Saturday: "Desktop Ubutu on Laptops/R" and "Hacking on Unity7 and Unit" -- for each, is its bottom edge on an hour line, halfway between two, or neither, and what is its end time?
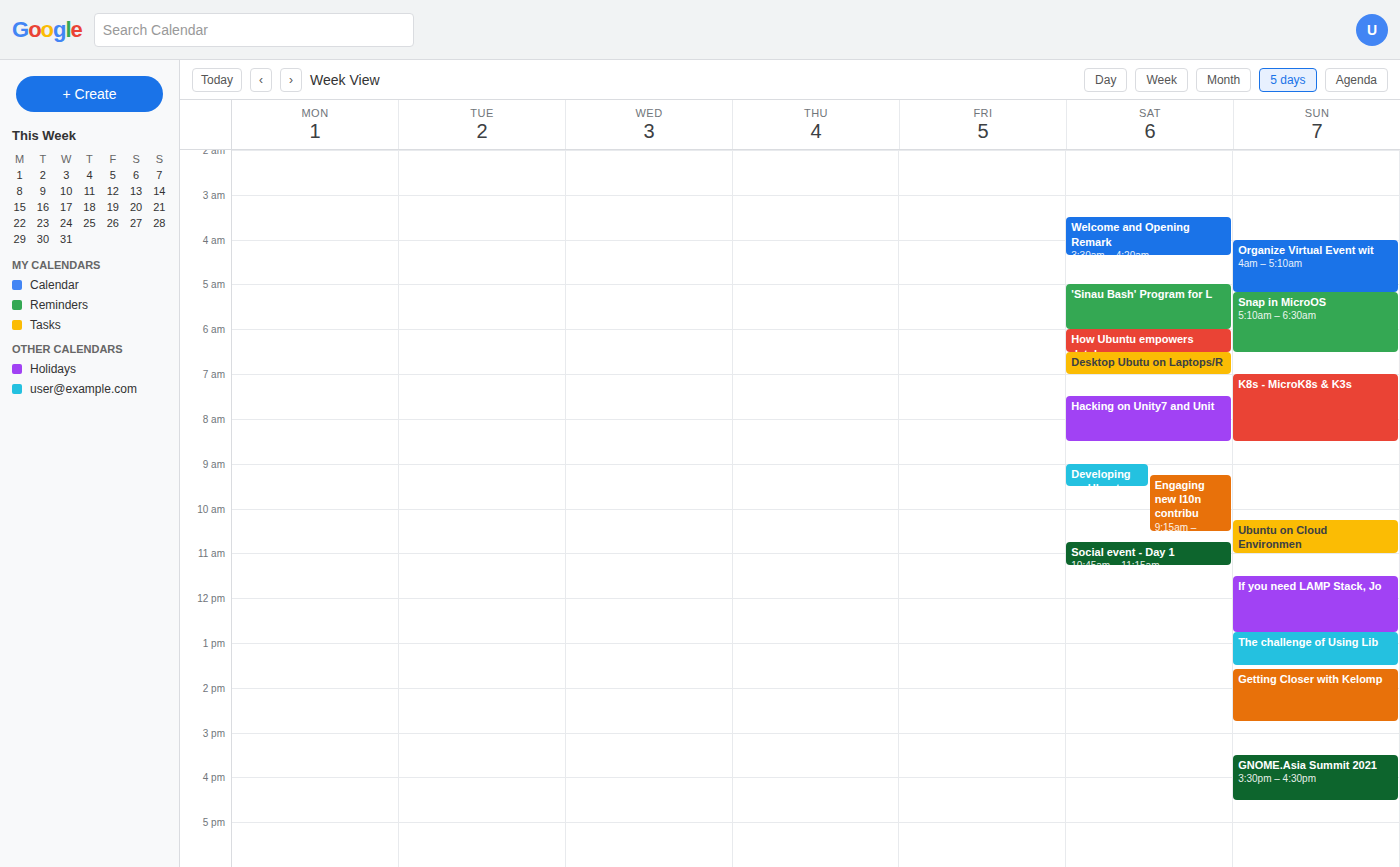
"Desktop Ubutu on Laptops/R": 7:00 AM, exactly on the 7 AM line. "Hacking on Unity7 and Unit": 8:30 AM, halfway between the 8 AM and 9 AM lines.